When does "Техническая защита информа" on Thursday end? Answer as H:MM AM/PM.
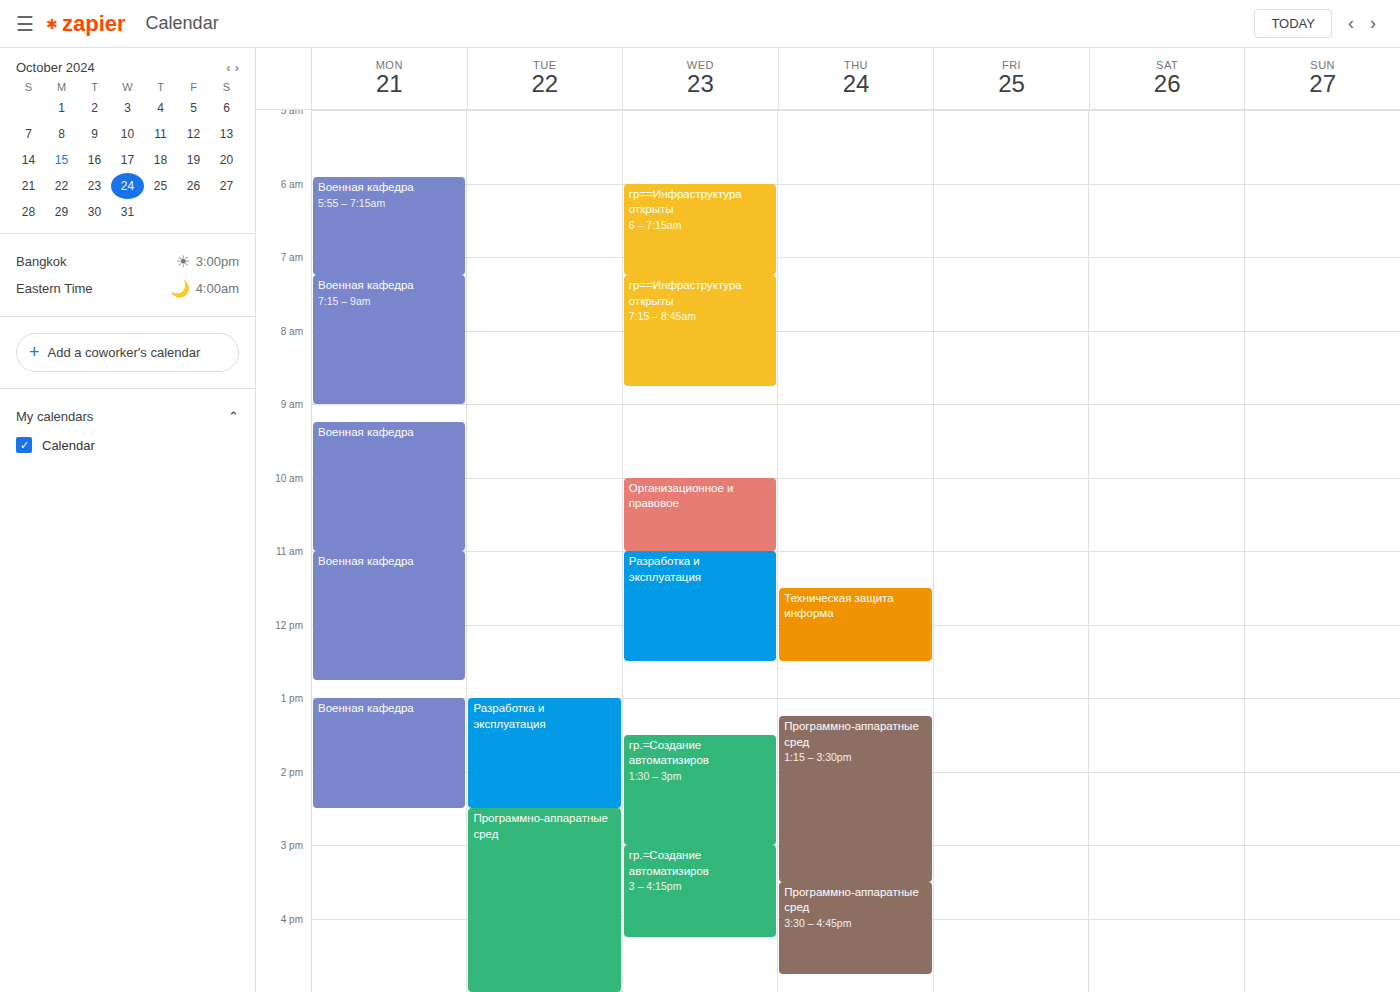
12:30 PM